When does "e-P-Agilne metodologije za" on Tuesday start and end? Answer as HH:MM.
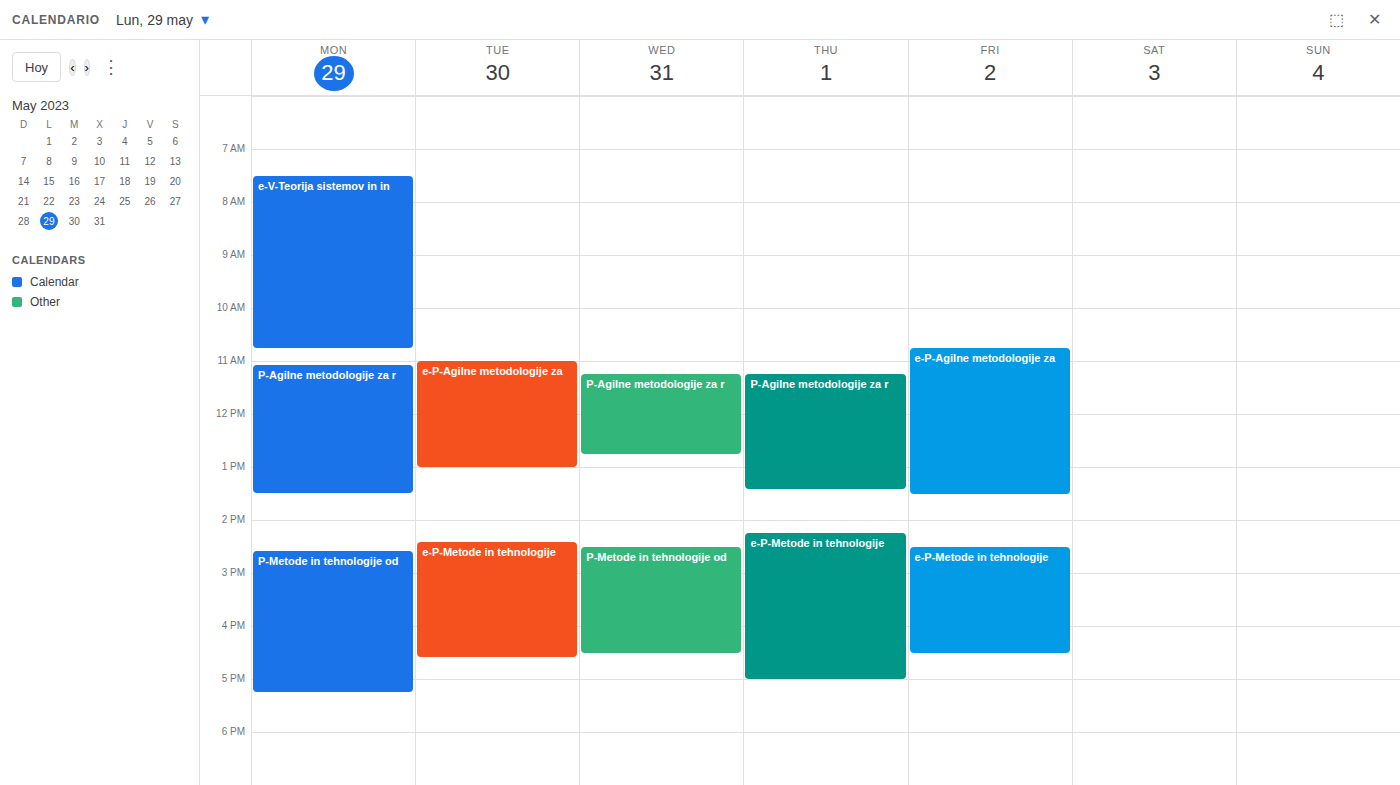
11:00 to 13:00